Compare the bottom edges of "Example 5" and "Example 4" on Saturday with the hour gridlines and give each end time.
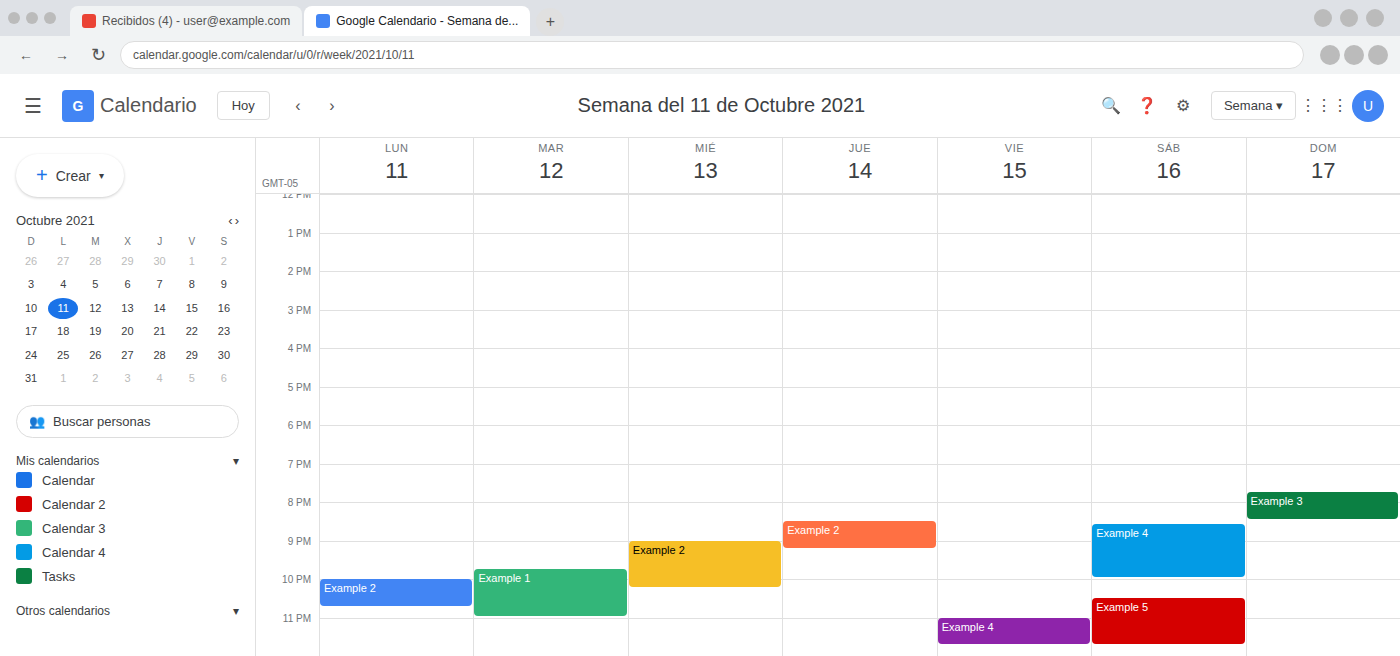
"Example 5": 11:45 PM, neither: three quarters of the way from the 11 PM line to the 12 AM line. "Example 4": 10:00 PM, exactly on the 10 PM line.